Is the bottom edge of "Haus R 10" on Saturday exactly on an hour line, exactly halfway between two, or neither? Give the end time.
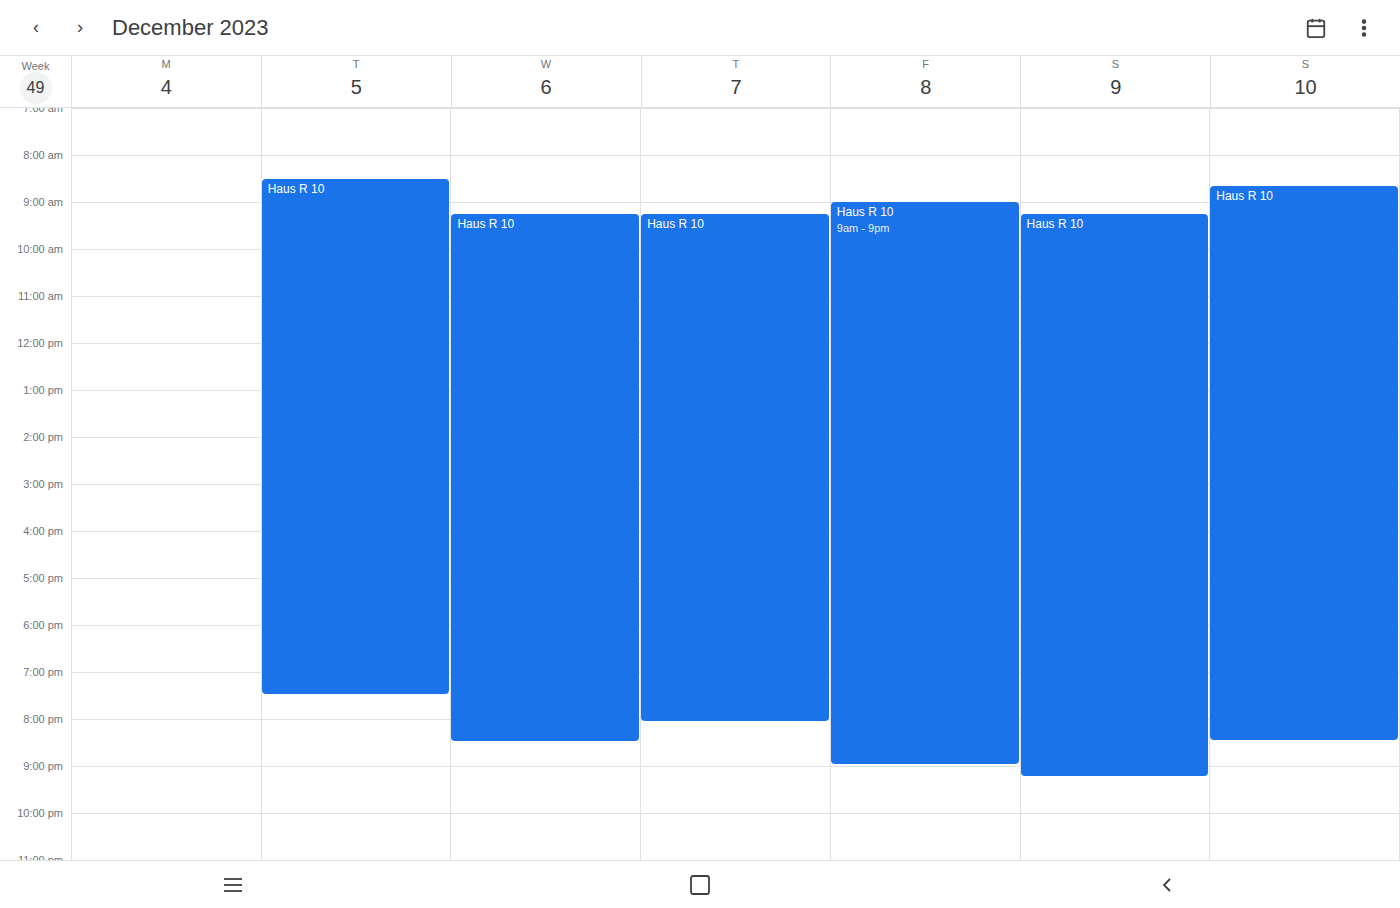
9:15 PM -- neither: a quarter of the way from the 9 PM line to the 10 PM line.